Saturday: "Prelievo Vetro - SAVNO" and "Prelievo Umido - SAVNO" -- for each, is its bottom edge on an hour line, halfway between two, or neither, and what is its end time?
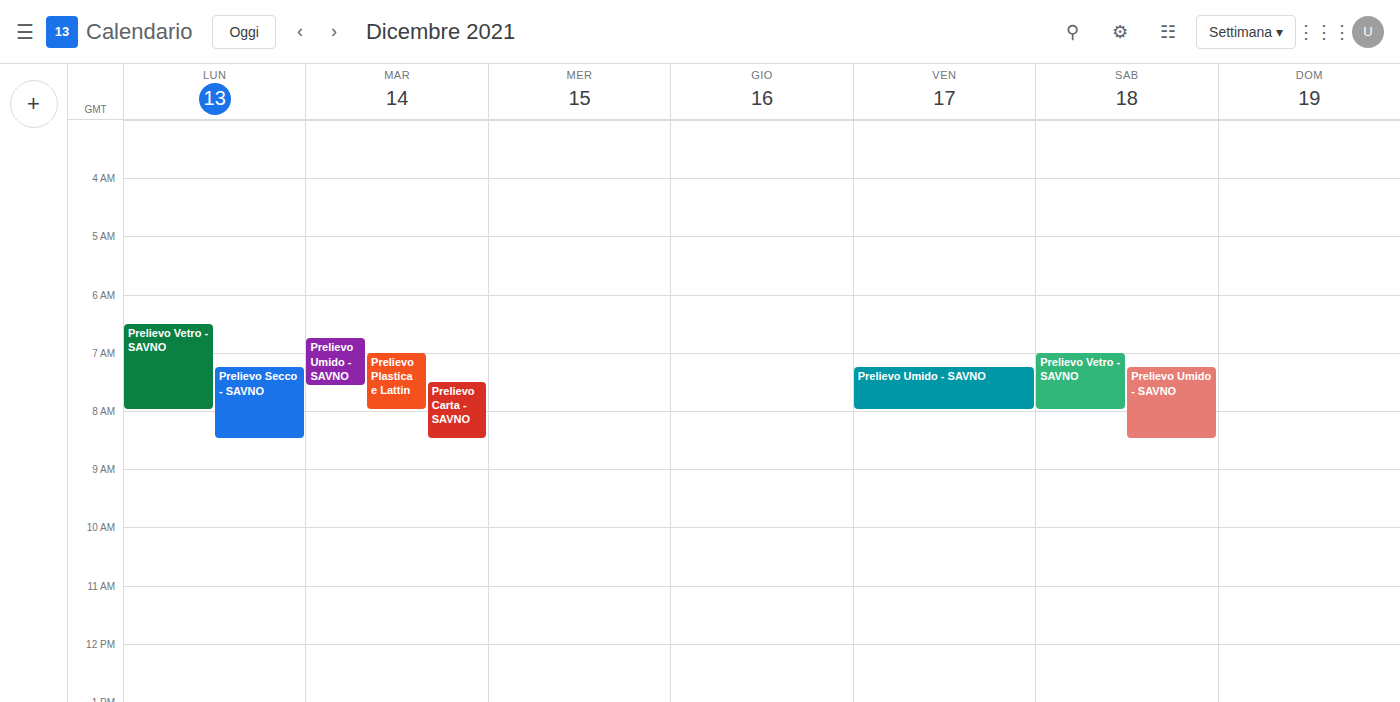
"Prelievo Vetro - SAVNO": 8:00 AM, exactly on the 8 AM line. "Prelievo Umido - SAVNO": 8:30 AM, halfway between the 8 AM and 9 AM lines.